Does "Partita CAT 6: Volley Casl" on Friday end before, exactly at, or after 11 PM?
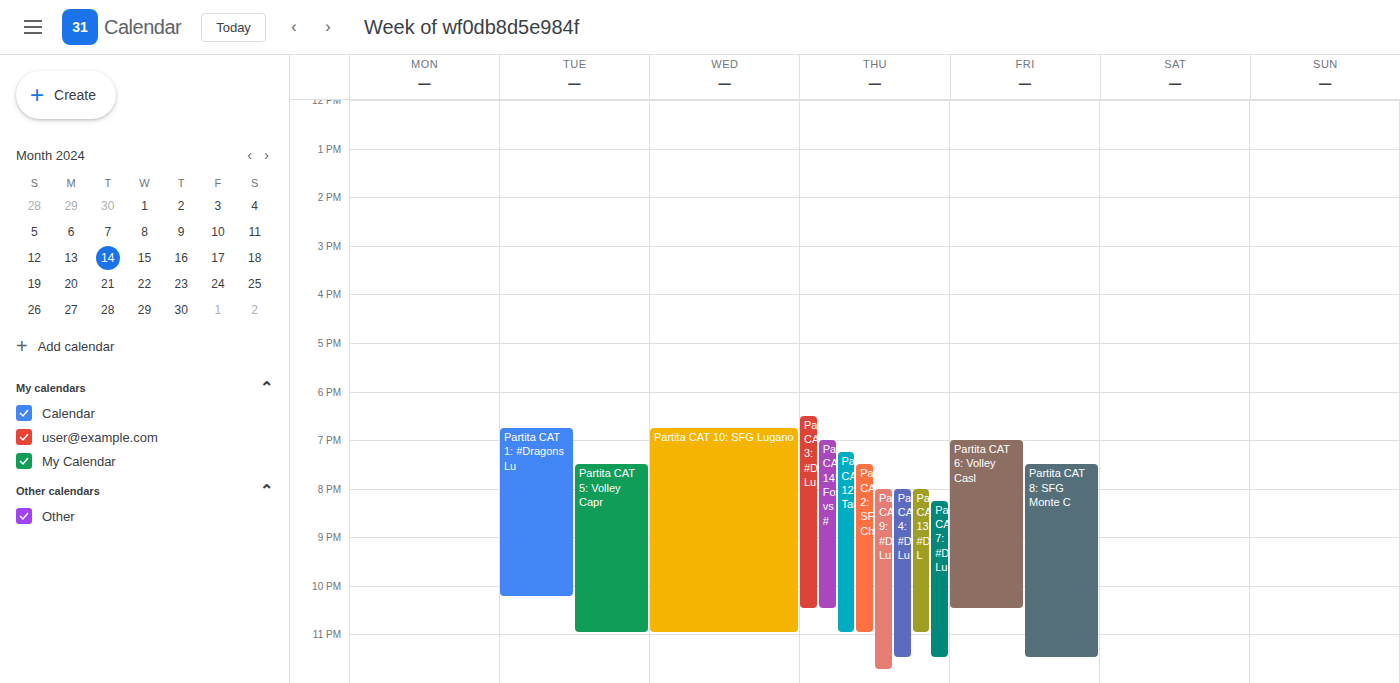
10:30 PM -- before 11 PM, 30 minutes above the 11 PM line.